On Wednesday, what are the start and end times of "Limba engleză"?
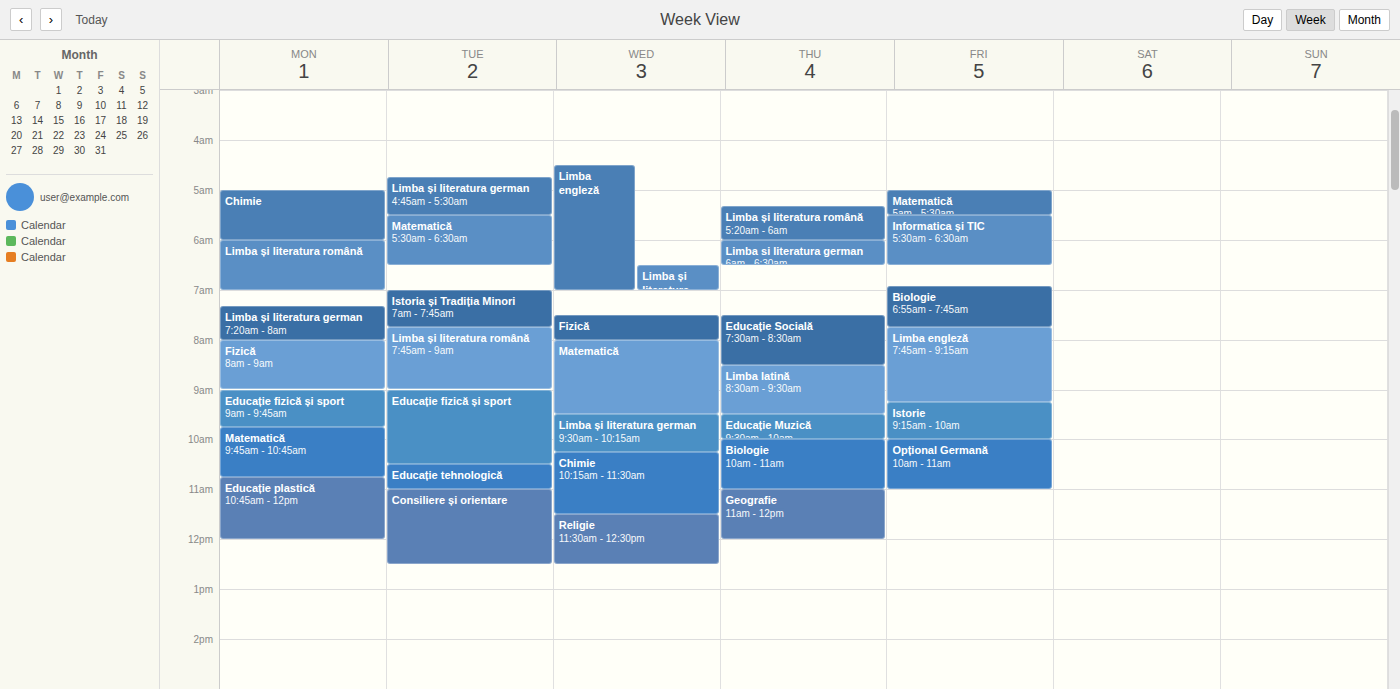
4:30 AM to 7:00 AM